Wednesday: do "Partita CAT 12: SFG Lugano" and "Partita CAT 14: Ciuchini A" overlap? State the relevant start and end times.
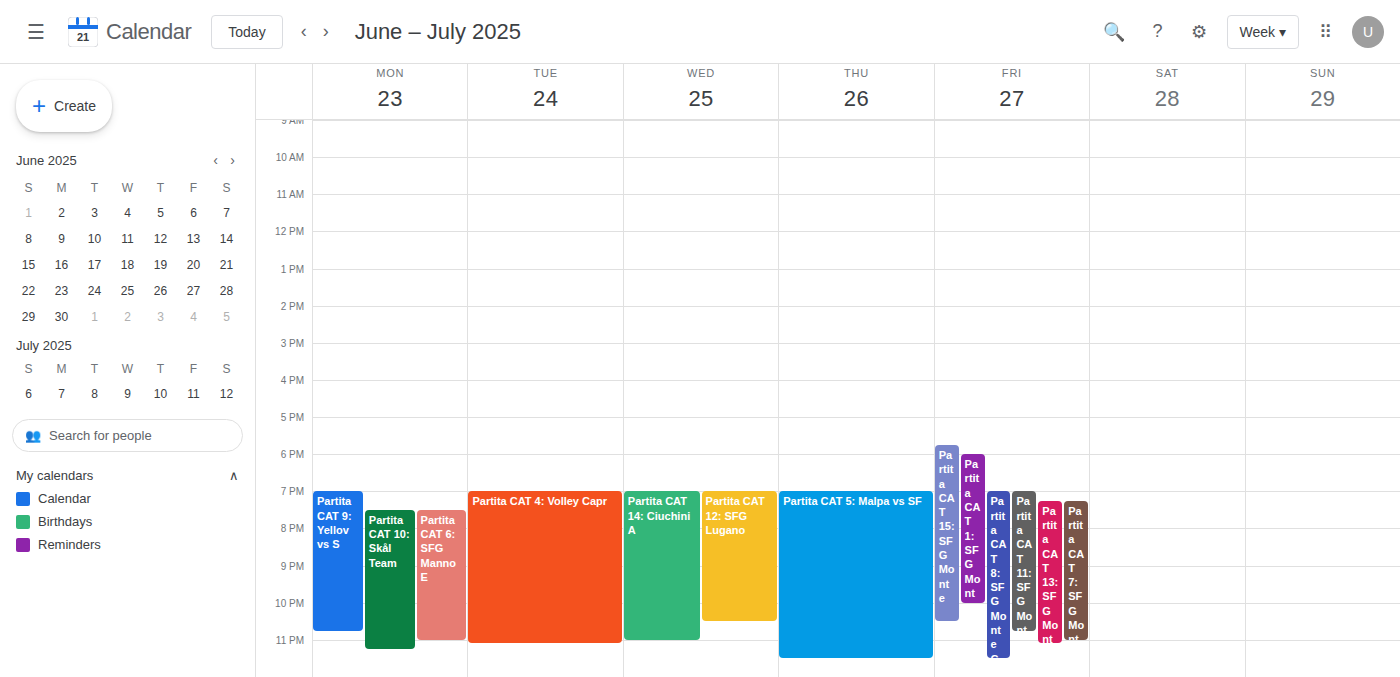
"Partita CAT 12: SFG Lugano" runs 7:00 PM to 10:30 PM, inside "Partita CAT 14: Ciuchini A" -- they overlap.